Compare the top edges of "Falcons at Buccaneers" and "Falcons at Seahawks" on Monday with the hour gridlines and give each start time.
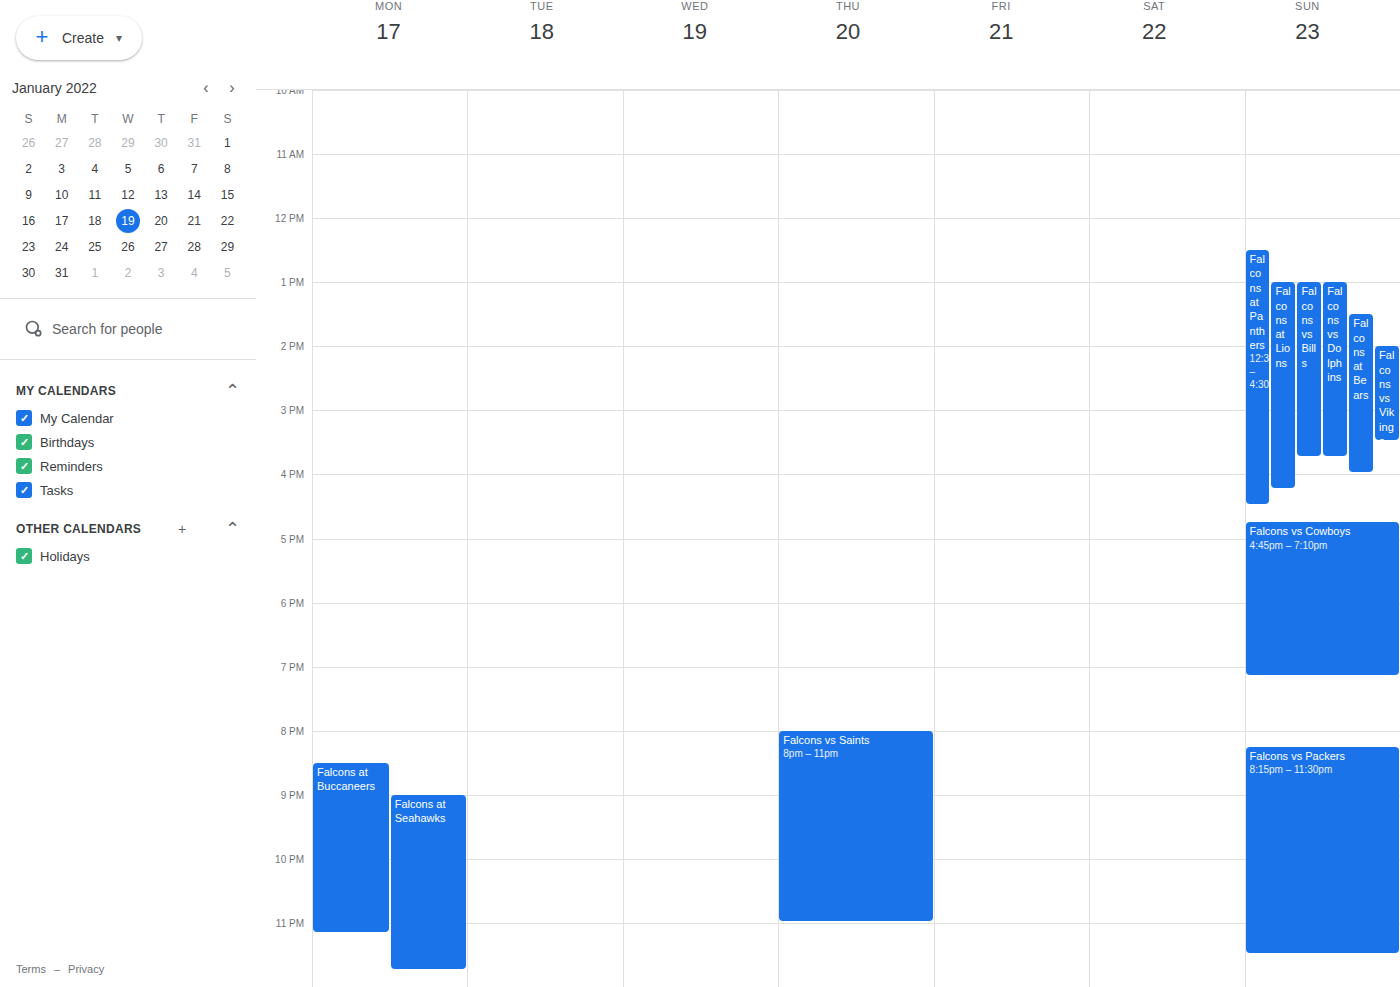
"Falcons at Buccaneers": 8:30 PM, halfway between the 8 PM and 9 PM lines. "Falcons at Seahawks": 9:00 PM, exactly on the 9 PM line.